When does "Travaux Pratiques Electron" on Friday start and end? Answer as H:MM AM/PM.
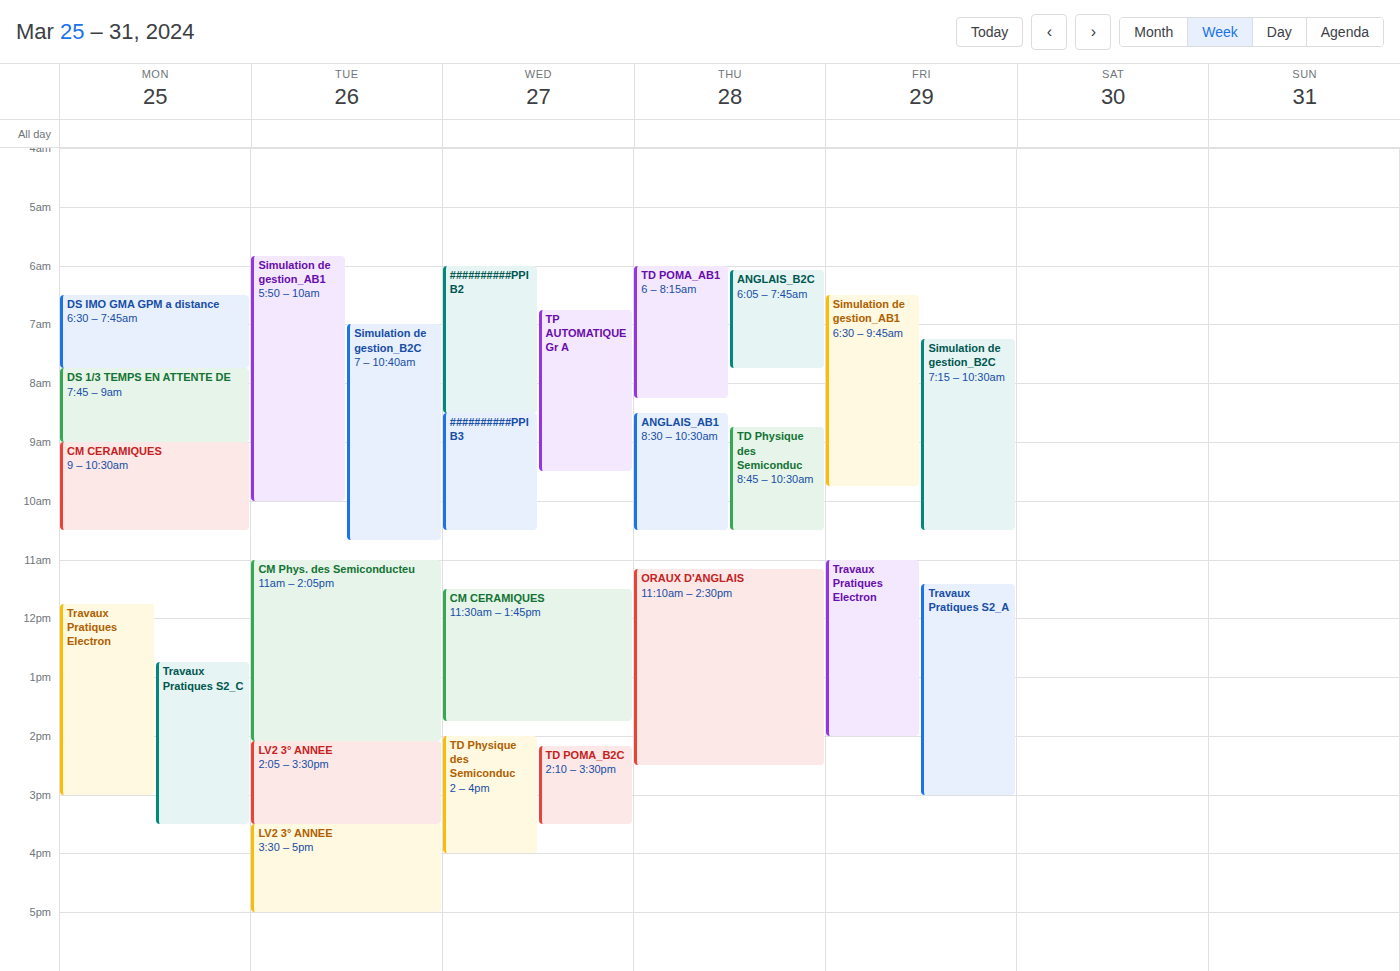
11:00 AM to 2:00 PM